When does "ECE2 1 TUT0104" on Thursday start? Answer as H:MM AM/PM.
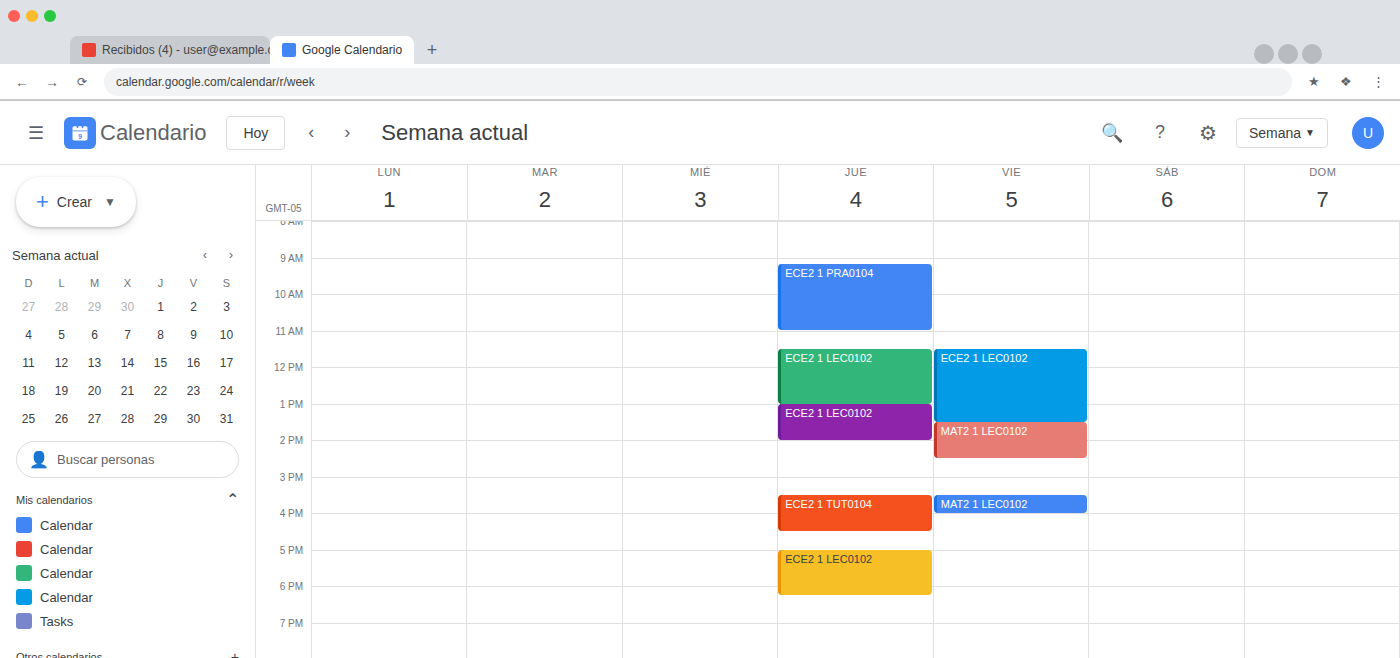
3:30 PM